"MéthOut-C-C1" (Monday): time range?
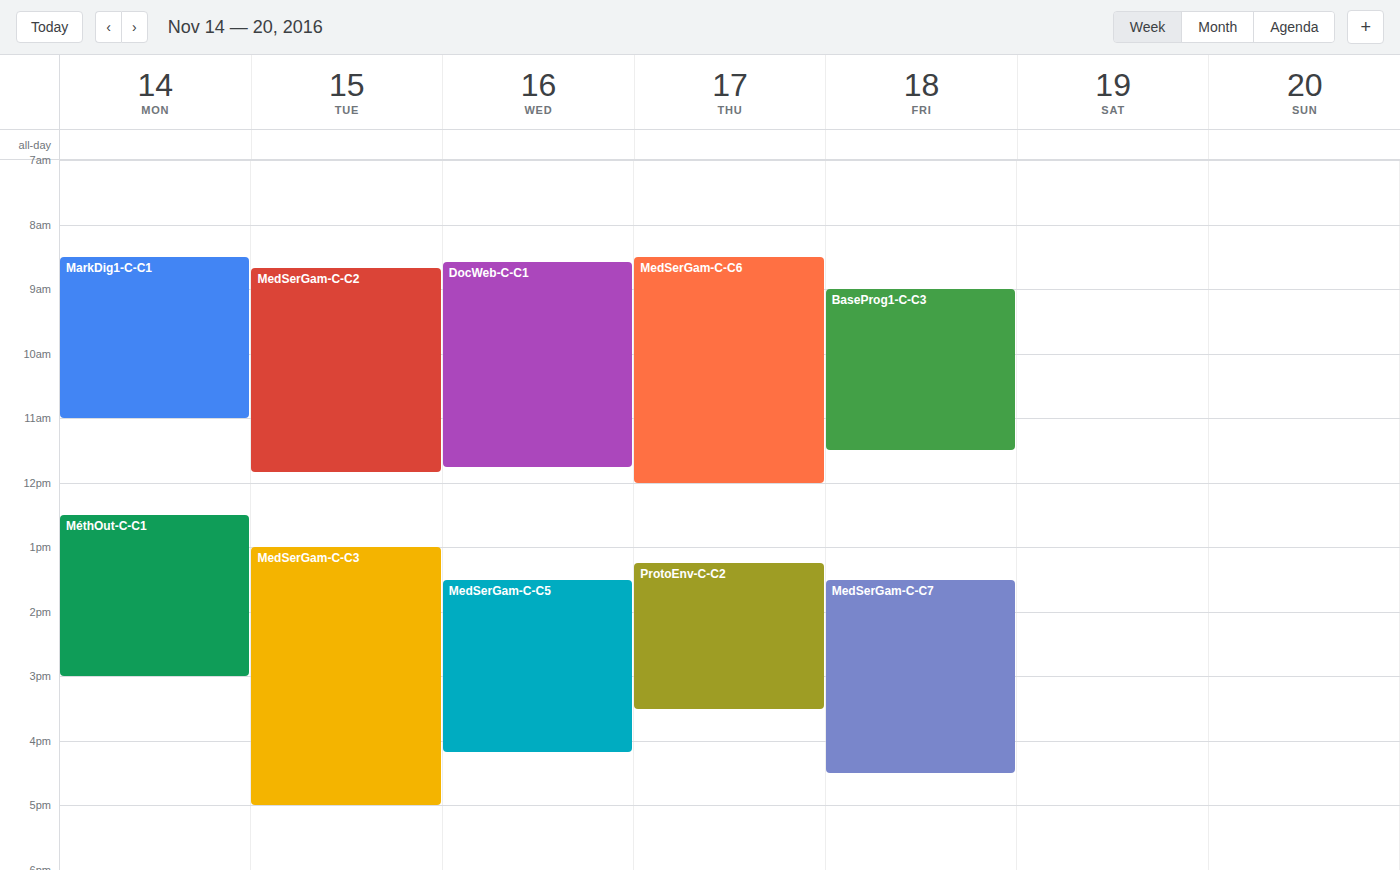
12:30 PM to 3:00 PM